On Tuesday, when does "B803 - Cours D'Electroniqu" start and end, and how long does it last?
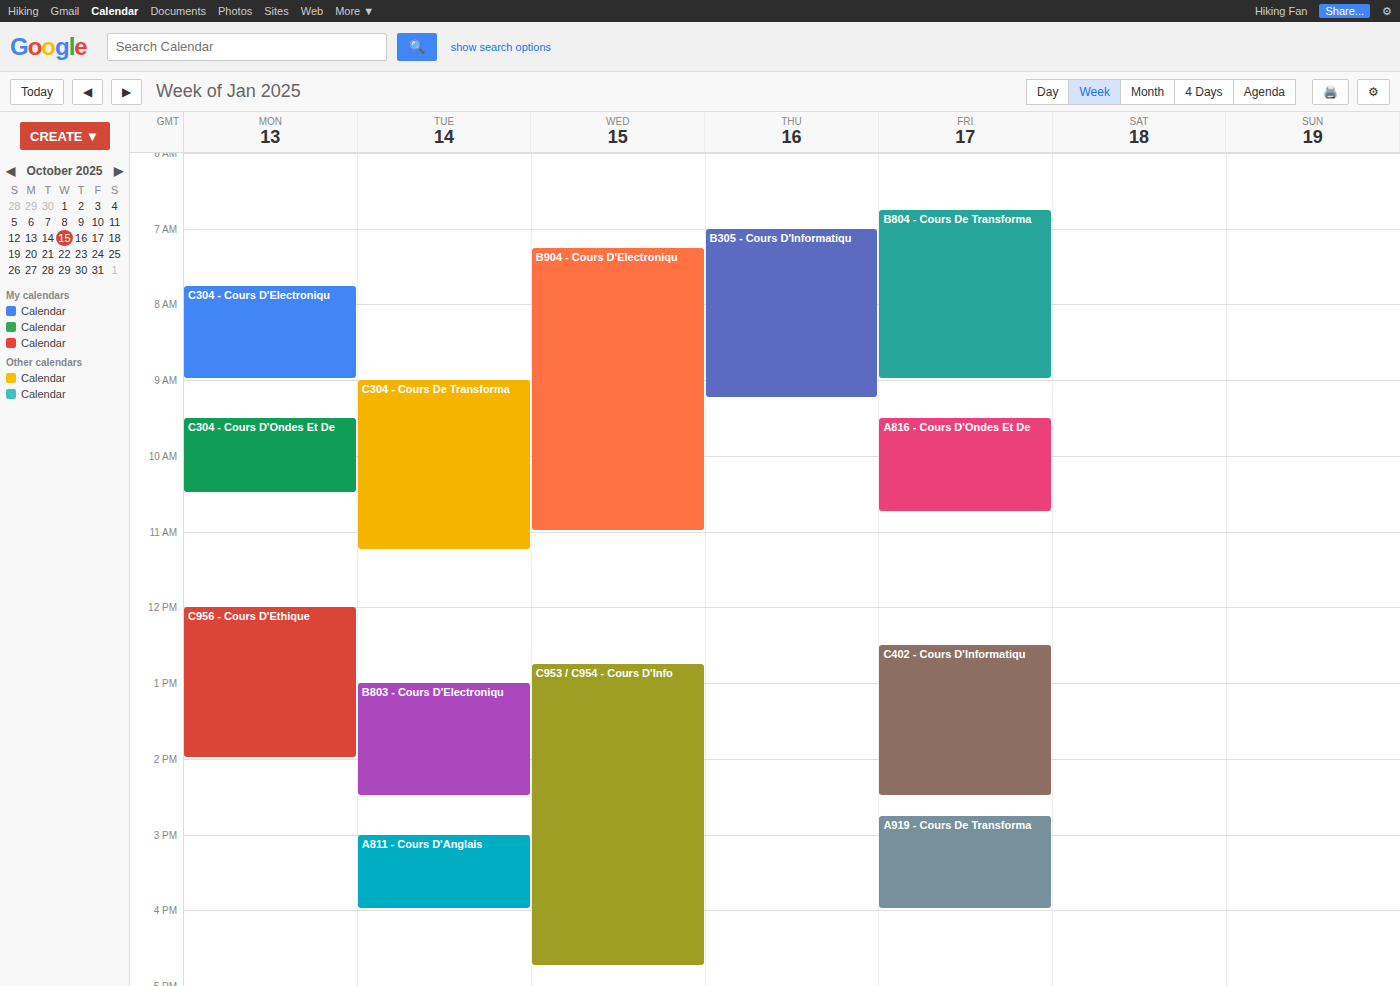
1:00 PM to 2:30 PM, 1 hour 30 minutes